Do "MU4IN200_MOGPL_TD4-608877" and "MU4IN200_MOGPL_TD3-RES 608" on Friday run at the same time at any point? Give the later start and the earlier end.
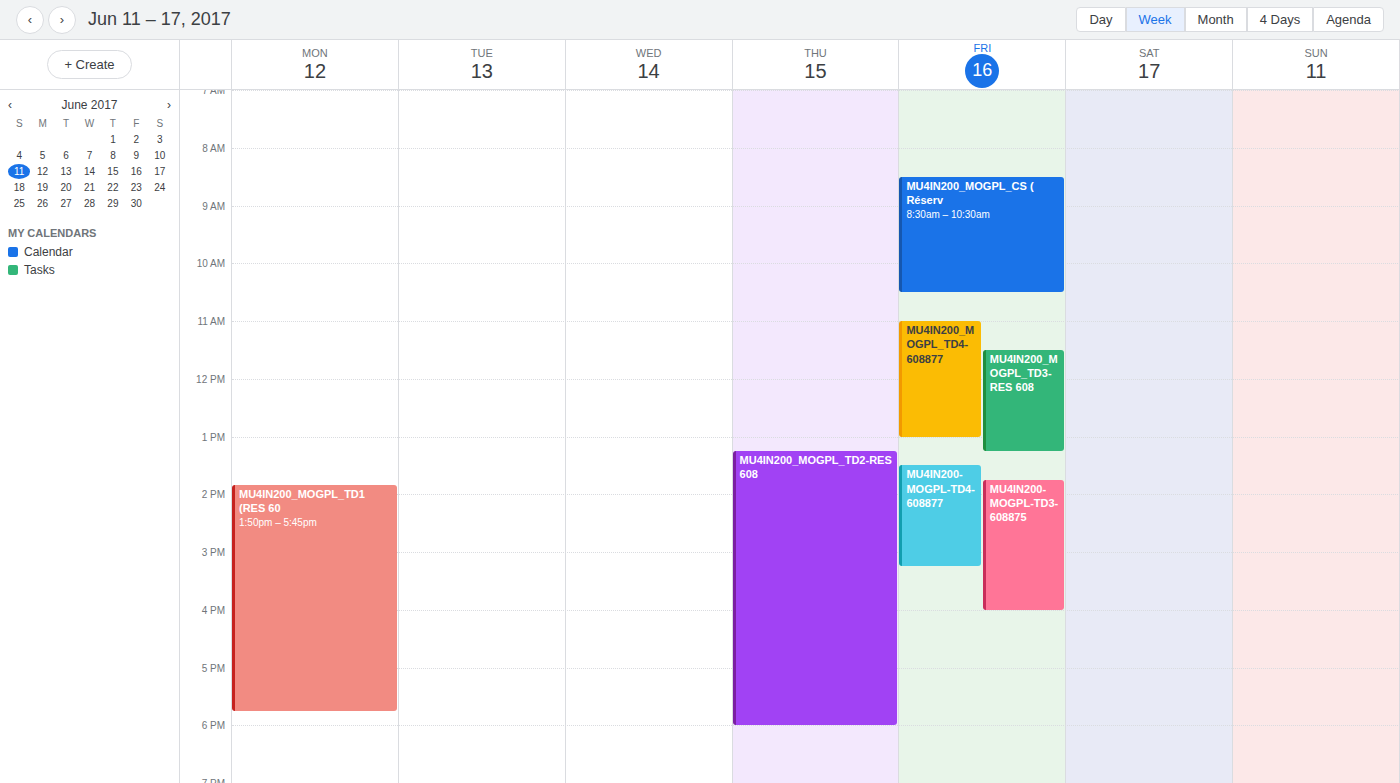
"MU4IN200_MOGPL_TD3-RES 608" starts at 11:30 AM, before "MU4IN200_MOGPL_TD4-608877" ends at 1:00 PM -- they overlap.